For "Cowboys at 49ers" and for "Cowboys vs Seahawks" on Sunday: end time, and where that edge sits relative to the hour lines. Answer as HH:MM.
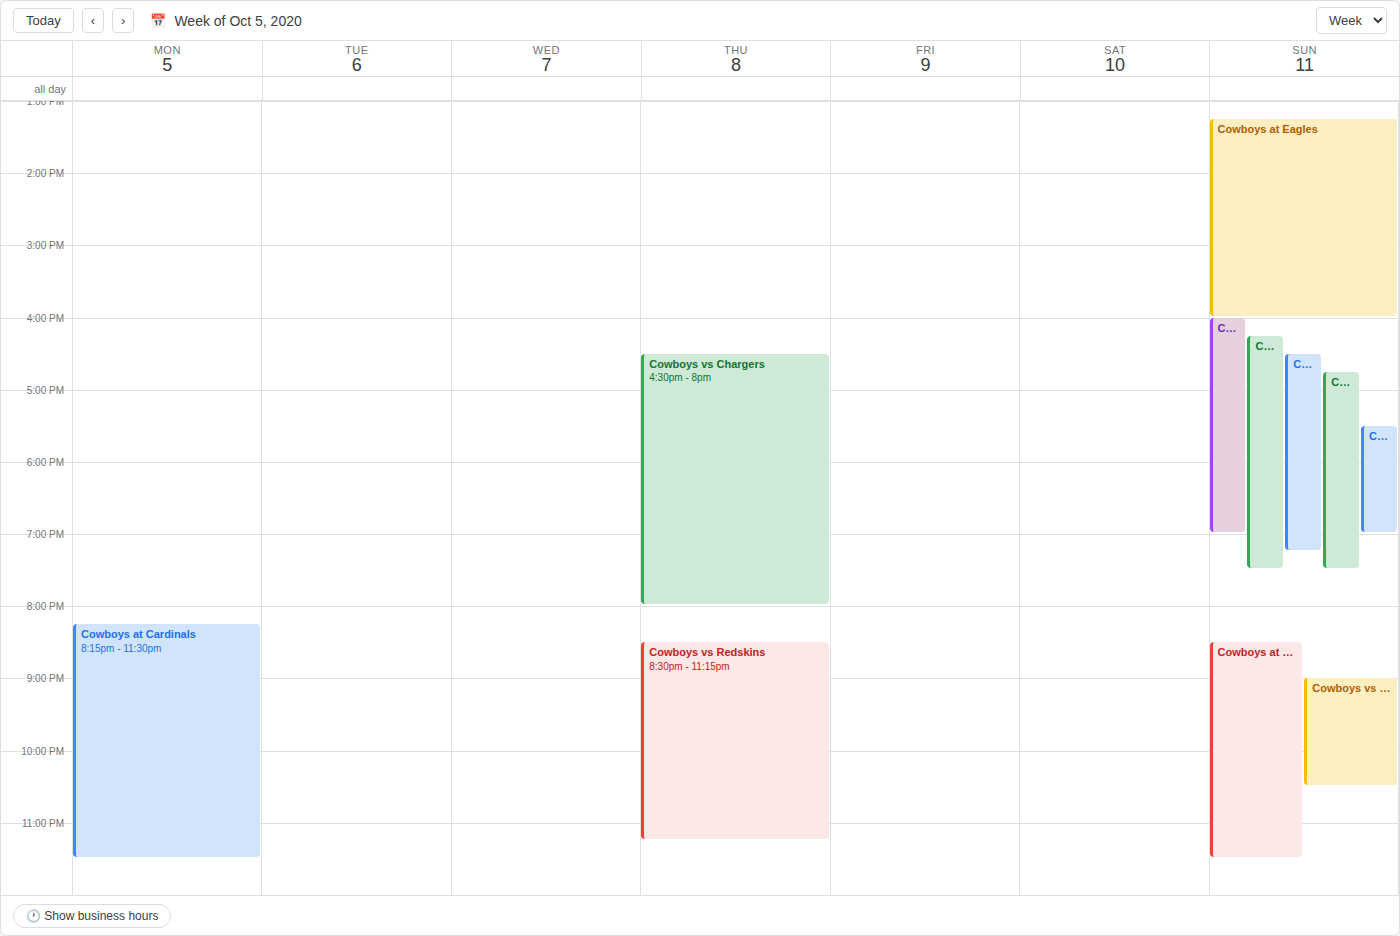
"Cowboys at 49ers": 19:00, exactly on the 19:00 line. "Cowboys vs Seahawks": 19:30, halfway between the 19:00 and 20:00 lines.